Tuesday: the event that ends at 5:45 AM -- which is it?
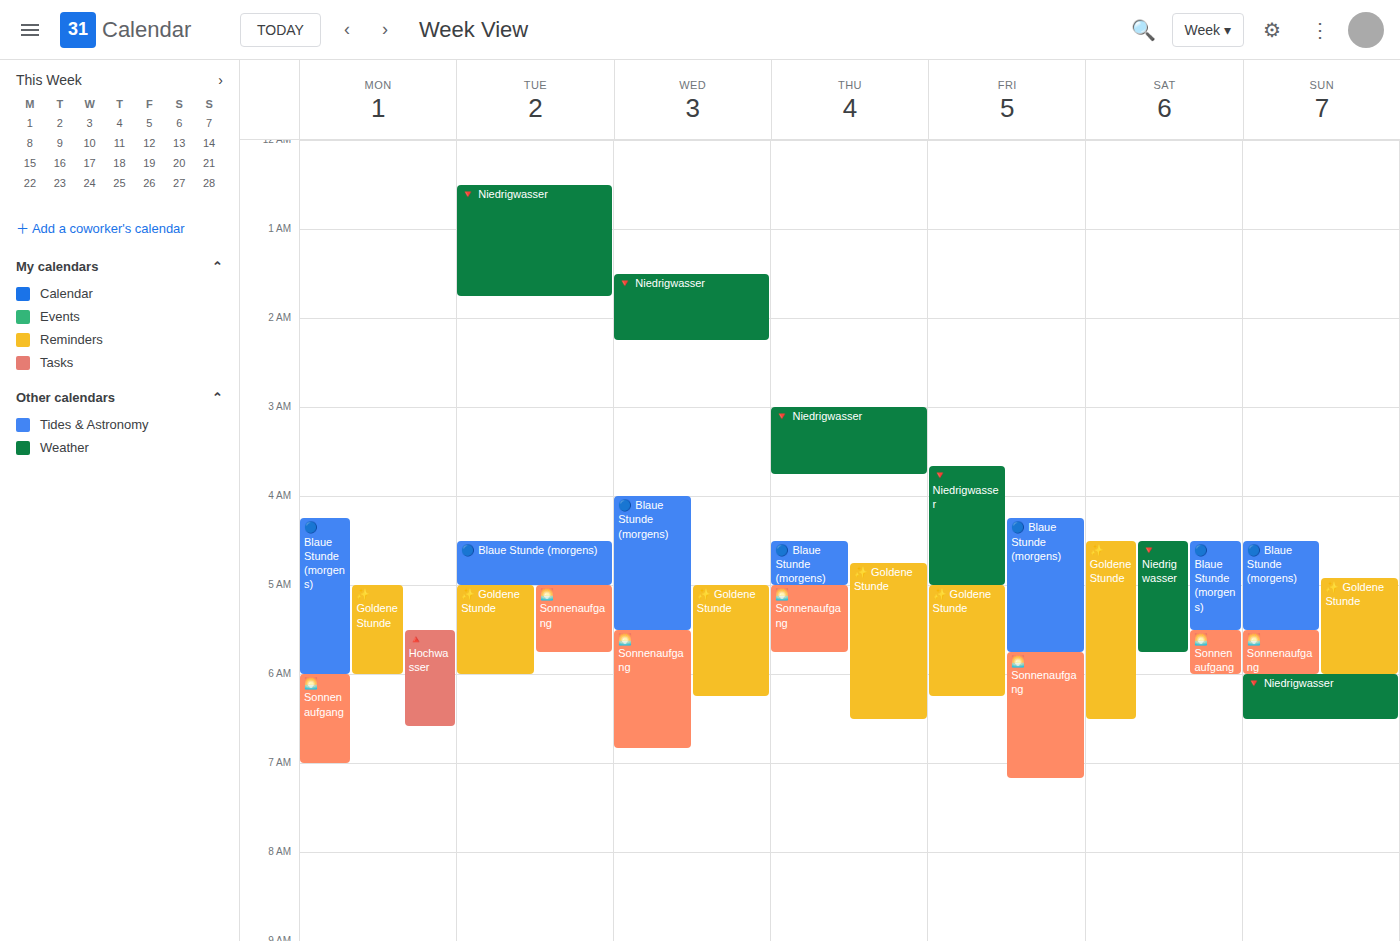
"🌅 Sonnenaufgang"